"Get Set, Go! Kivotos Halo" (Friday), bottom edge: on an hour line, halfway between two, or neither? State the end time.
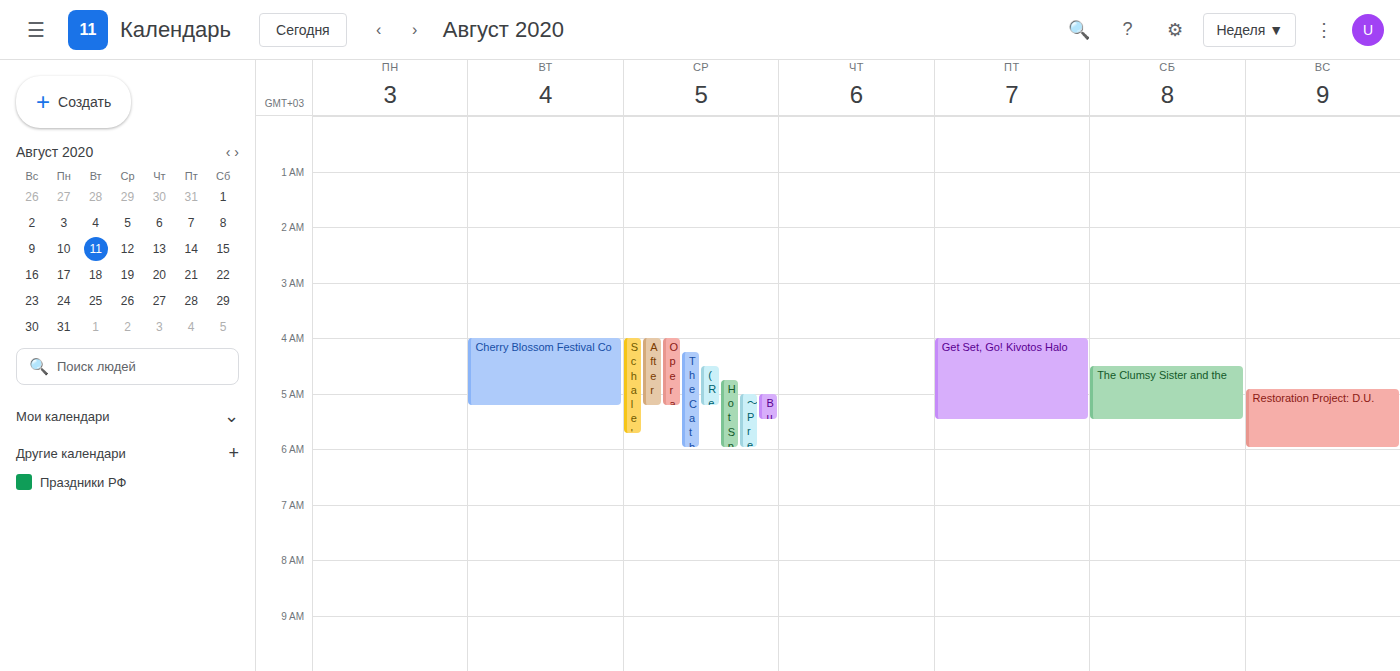
5:30 AM -- halfway between the 5 AM and 6 AM lines.